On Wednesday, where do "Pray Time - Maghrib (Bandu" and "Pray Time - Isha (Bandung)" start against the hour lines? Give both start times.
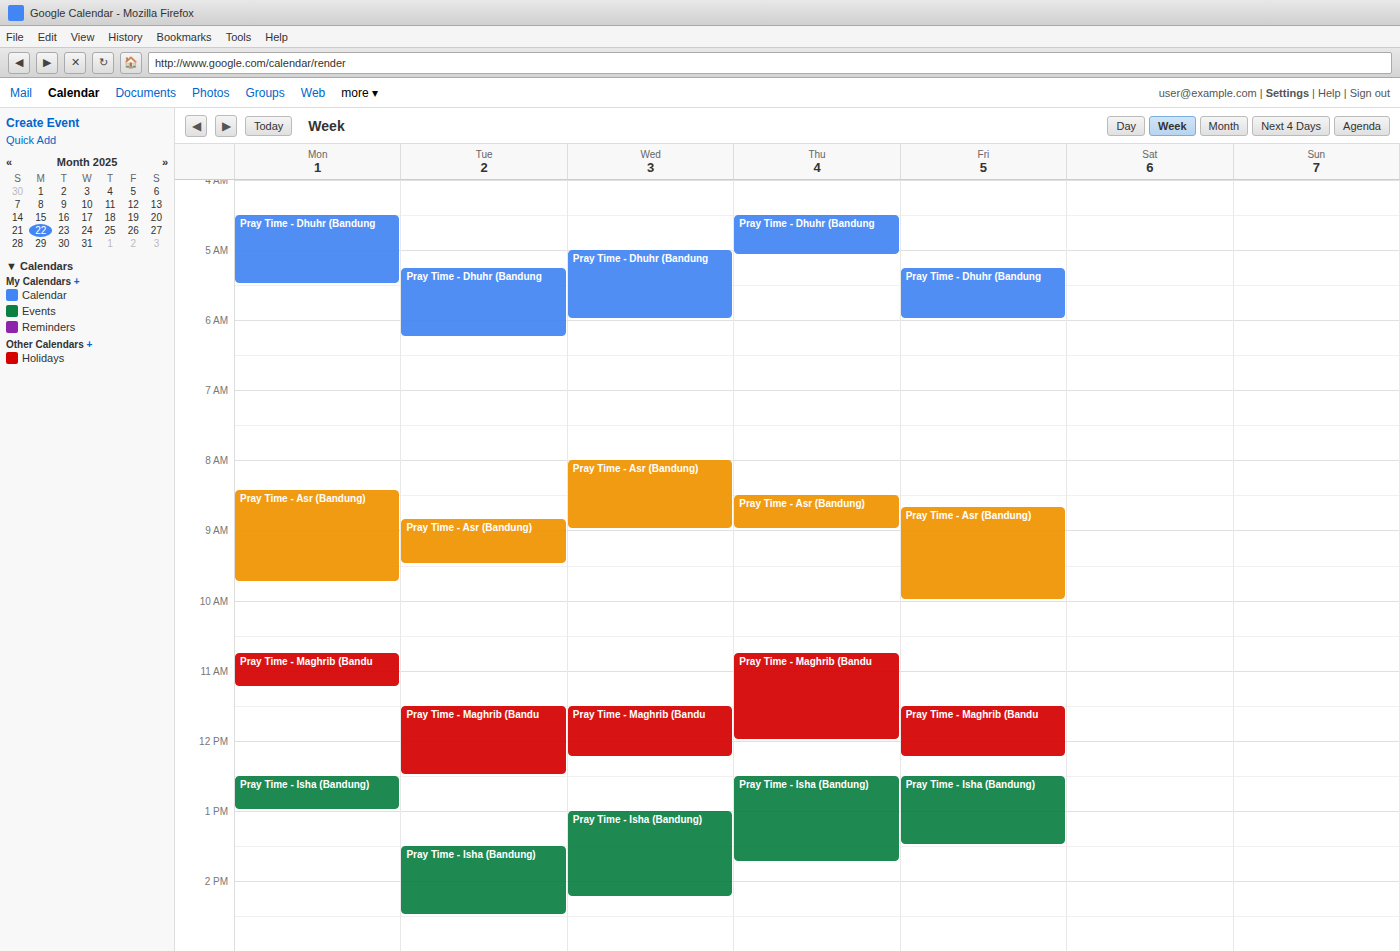
"Pray Time - Maghrib (Bandu": 11:30 AM, halfway between the 11 AM and 12 PM lines. "Pray Time - Isha (Bandung)": 1:00 PM, exactly on the 1 PM line.